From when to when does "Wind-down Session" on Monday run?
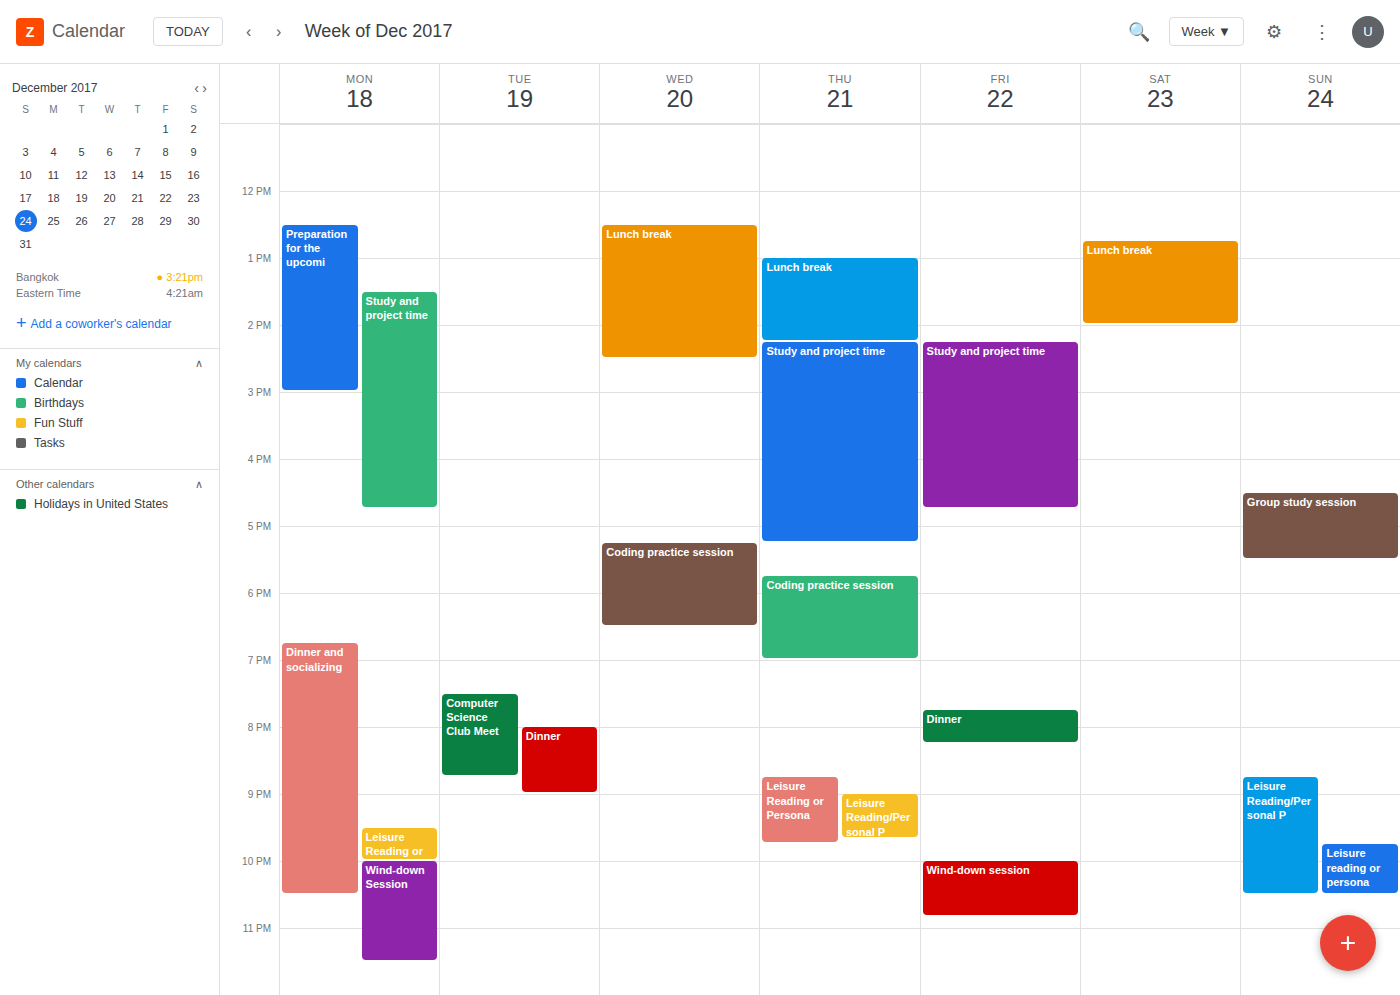
10:00 PM to 11:30 PM